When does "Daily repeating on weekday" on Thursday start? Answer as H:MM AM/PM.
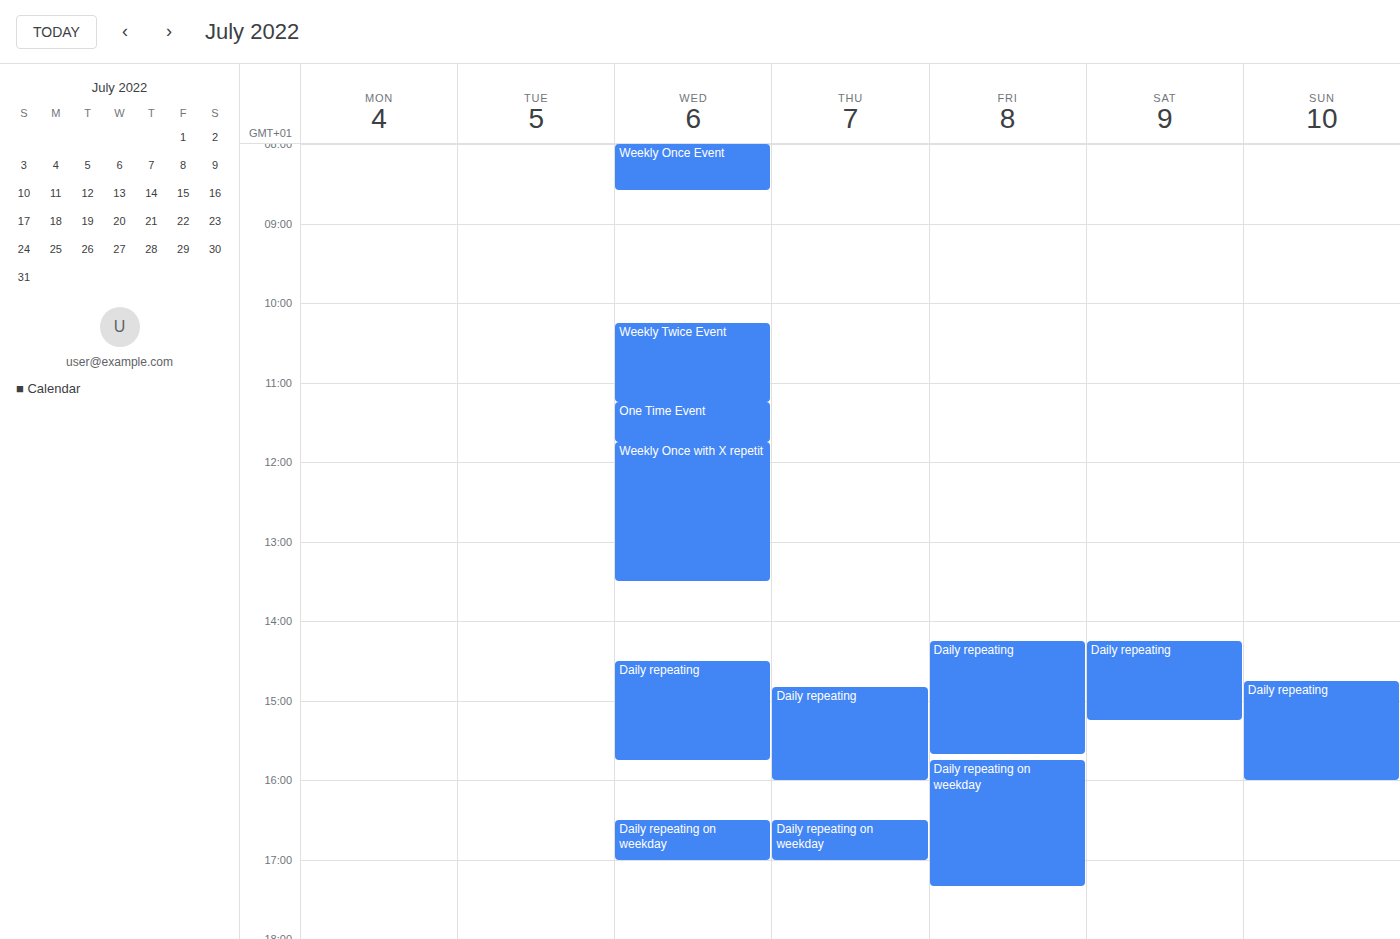
4:30 PM